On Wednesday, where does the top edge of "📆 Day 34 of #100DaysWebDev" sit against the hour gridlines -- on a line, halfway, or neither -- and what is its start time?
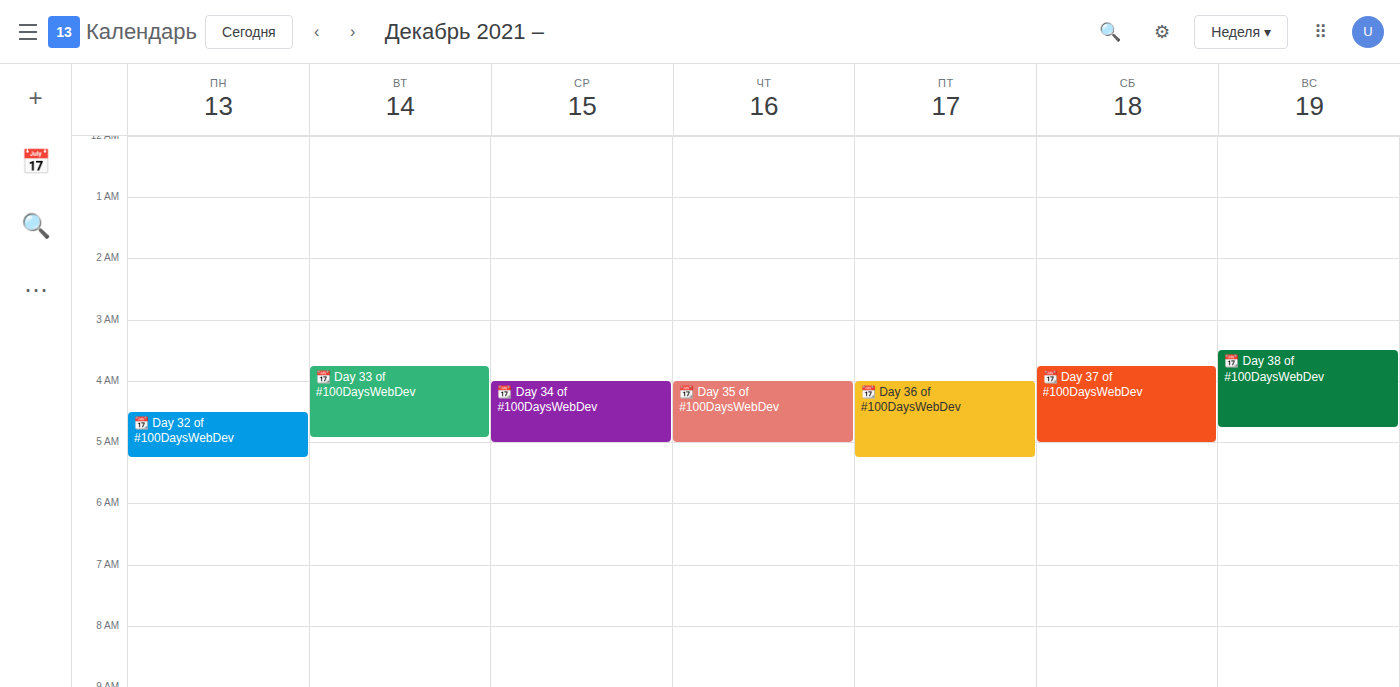
04:00 -- exactly on the 04:00 line.